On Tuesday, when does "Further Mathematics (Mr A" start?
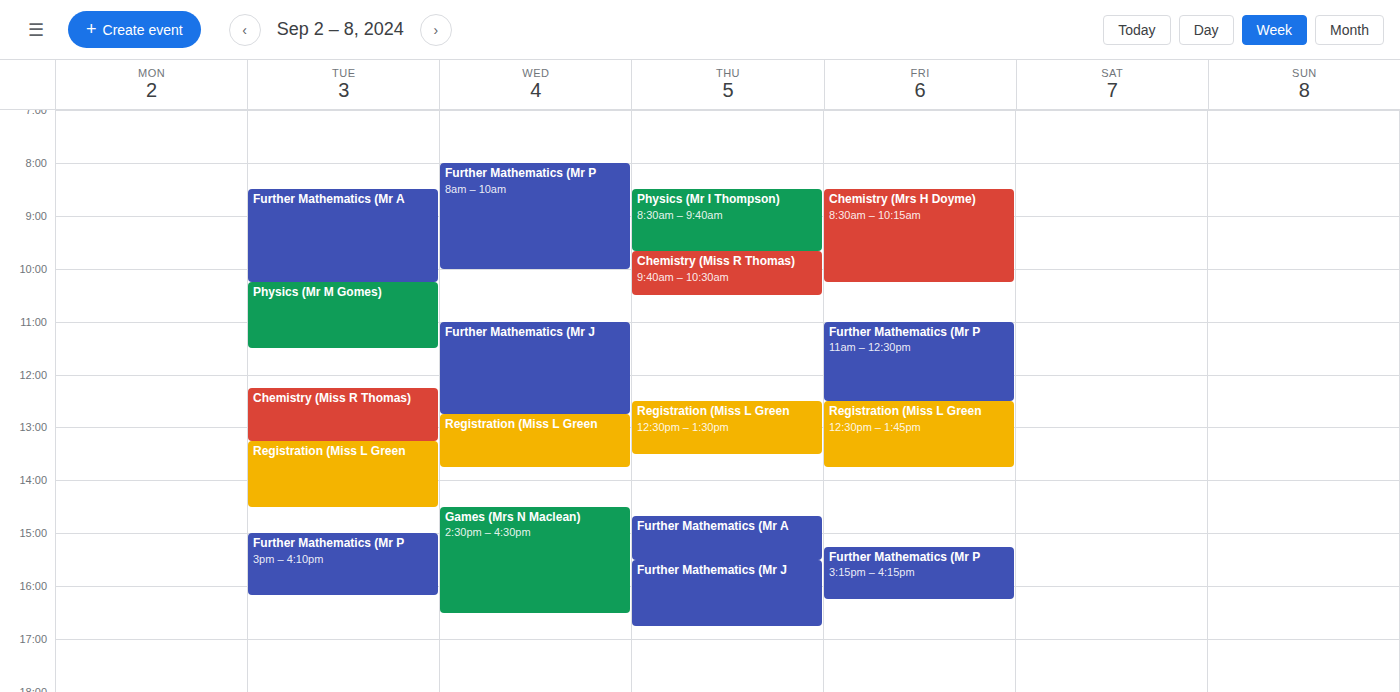
8:30 AM